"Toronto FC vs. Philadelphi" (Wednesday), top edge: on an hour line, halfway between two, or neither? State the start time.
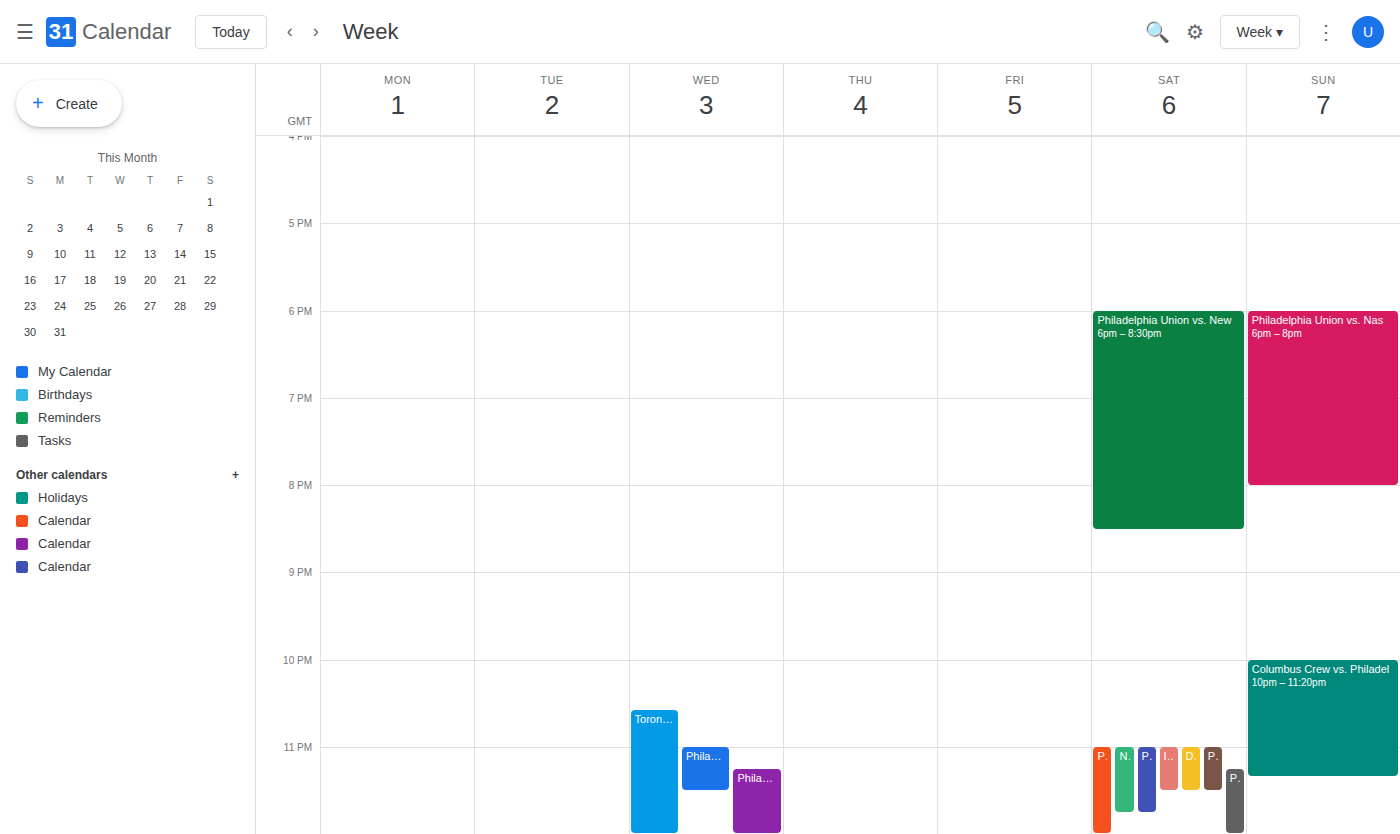
10:35 PM -- neither: 35 minutes below the 10 PM line and 25 minutes above the 11 PM line.